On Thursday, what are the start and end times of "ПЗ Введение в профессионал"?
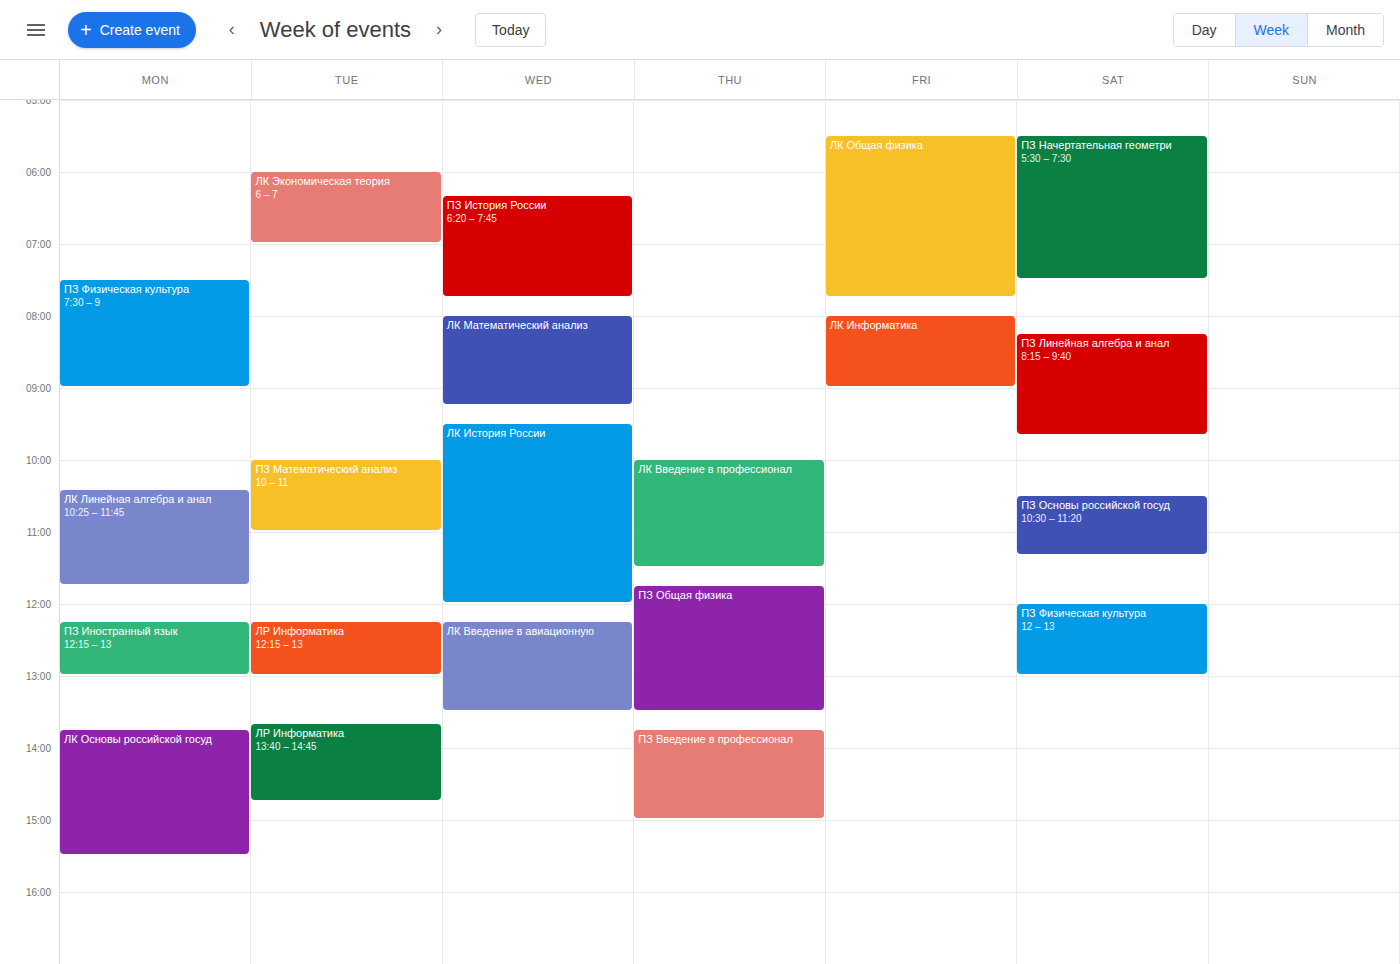
1:45 PM to 3:00 PM